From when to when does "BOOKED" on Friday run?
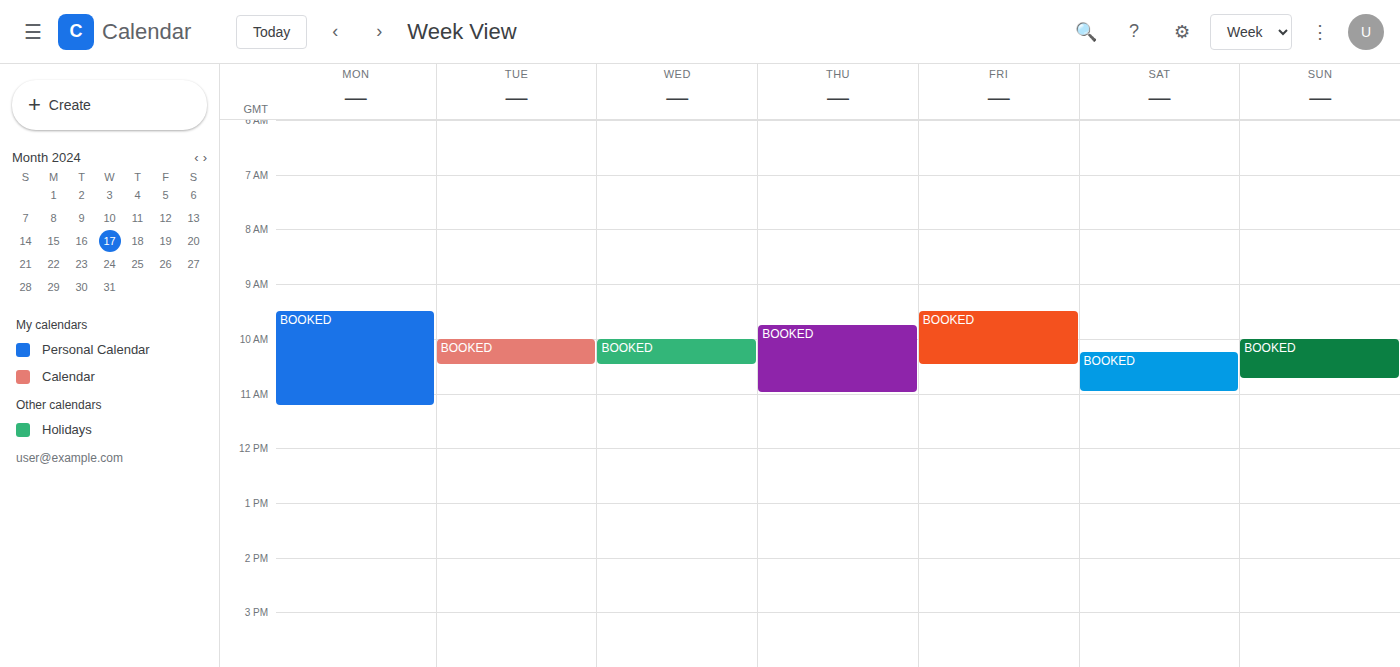
9:30 AM to 10:30 AM